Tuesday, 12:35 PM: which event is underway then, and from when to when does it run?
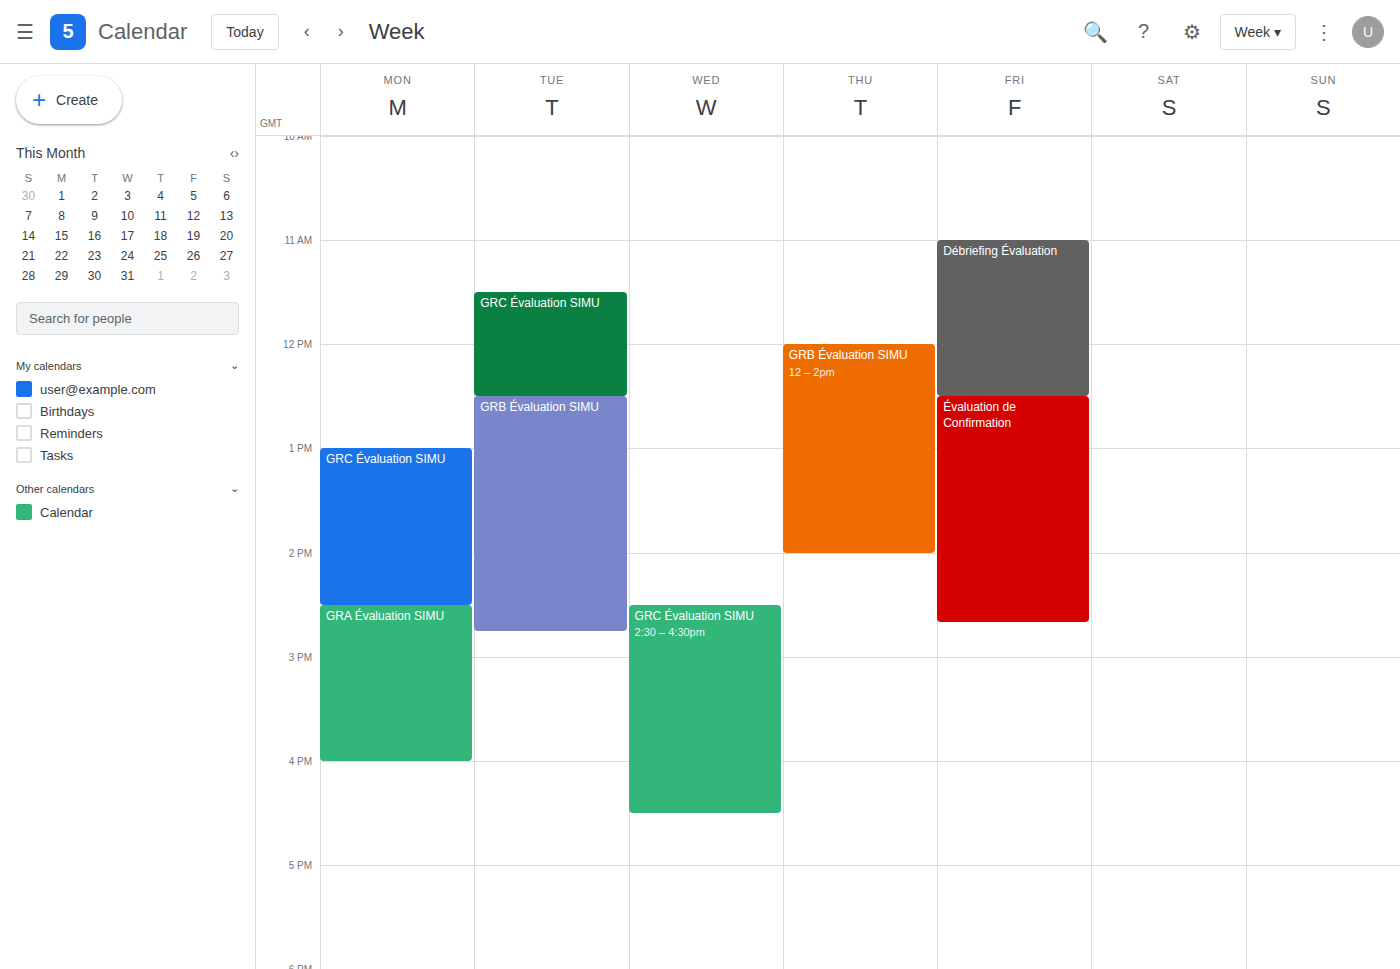
"GRB Évaluation SIMU", 12:30 PM to 2:45 PM